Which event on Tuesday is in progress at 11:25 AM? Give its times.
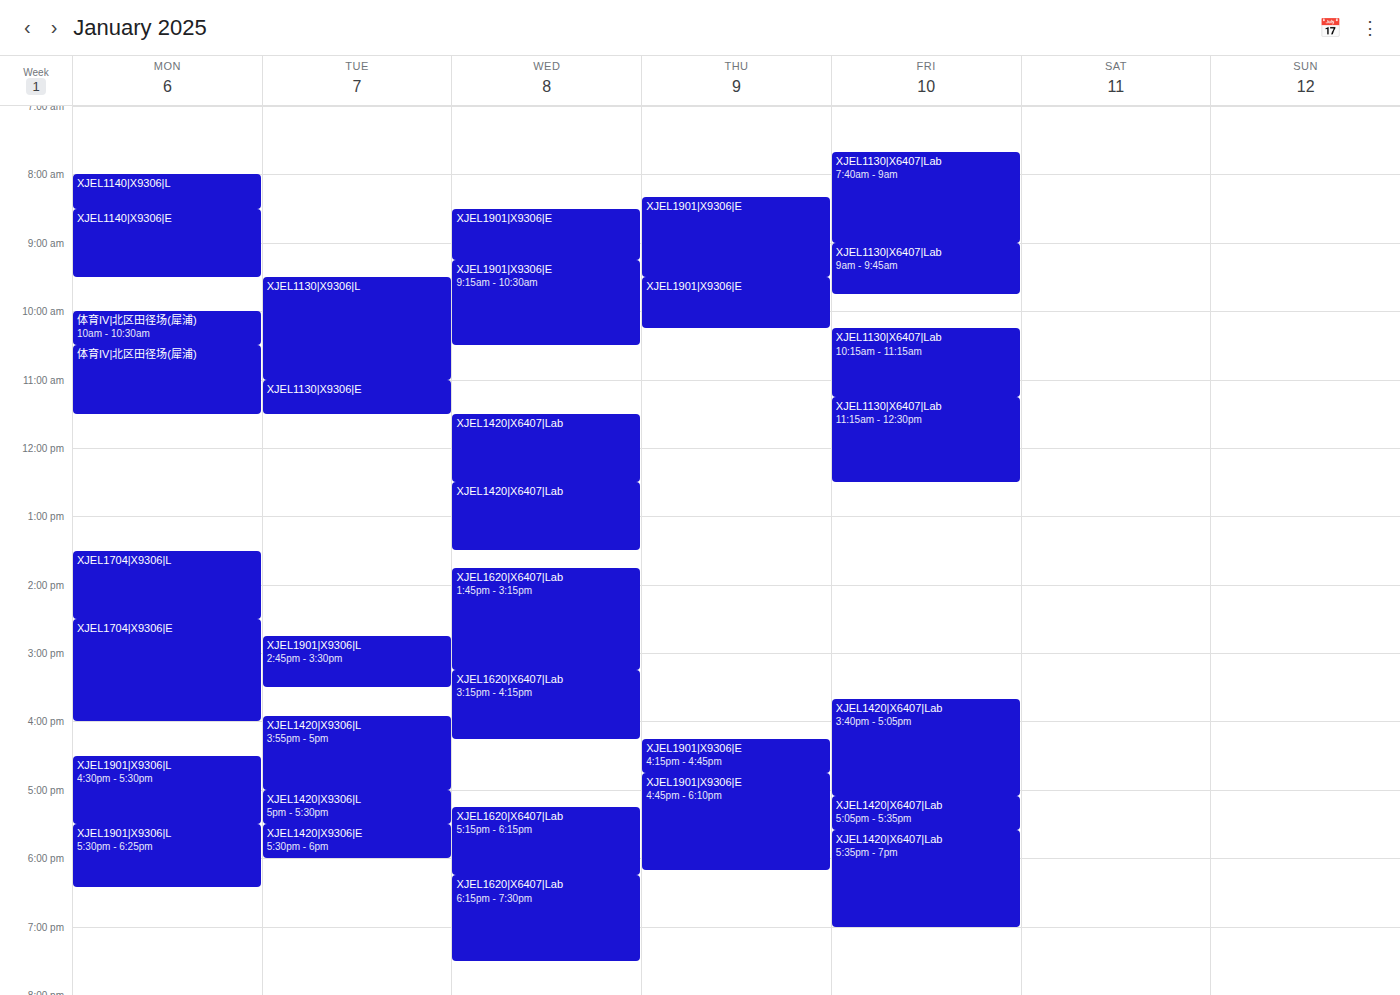
"XJEL1130|X9306|E", 11:00 AM to 11:30 AM